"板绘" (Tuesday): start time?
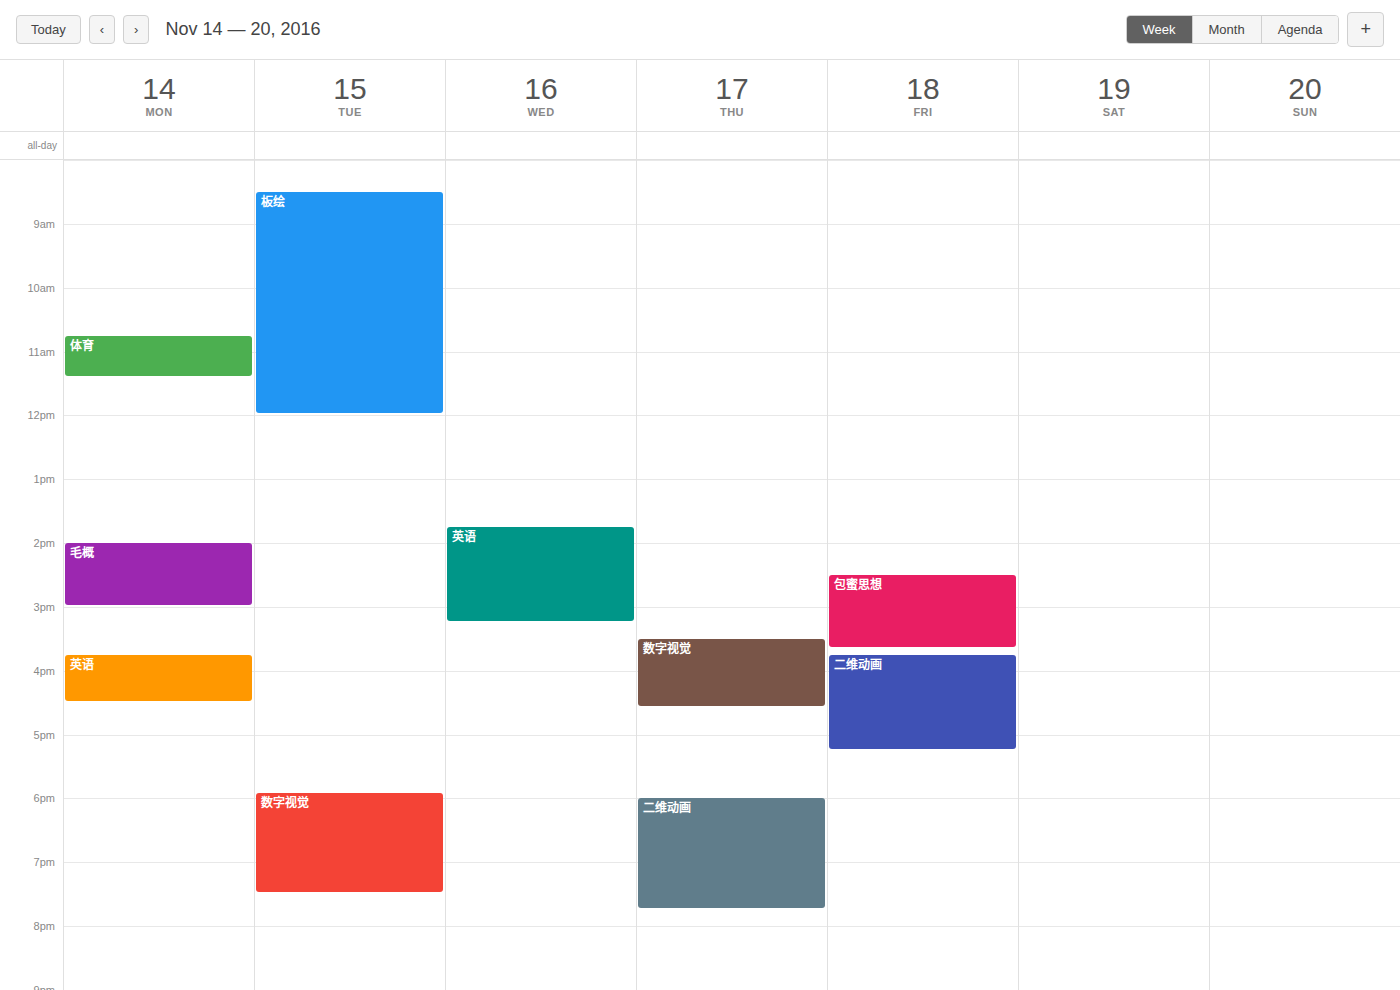
8:30 AM